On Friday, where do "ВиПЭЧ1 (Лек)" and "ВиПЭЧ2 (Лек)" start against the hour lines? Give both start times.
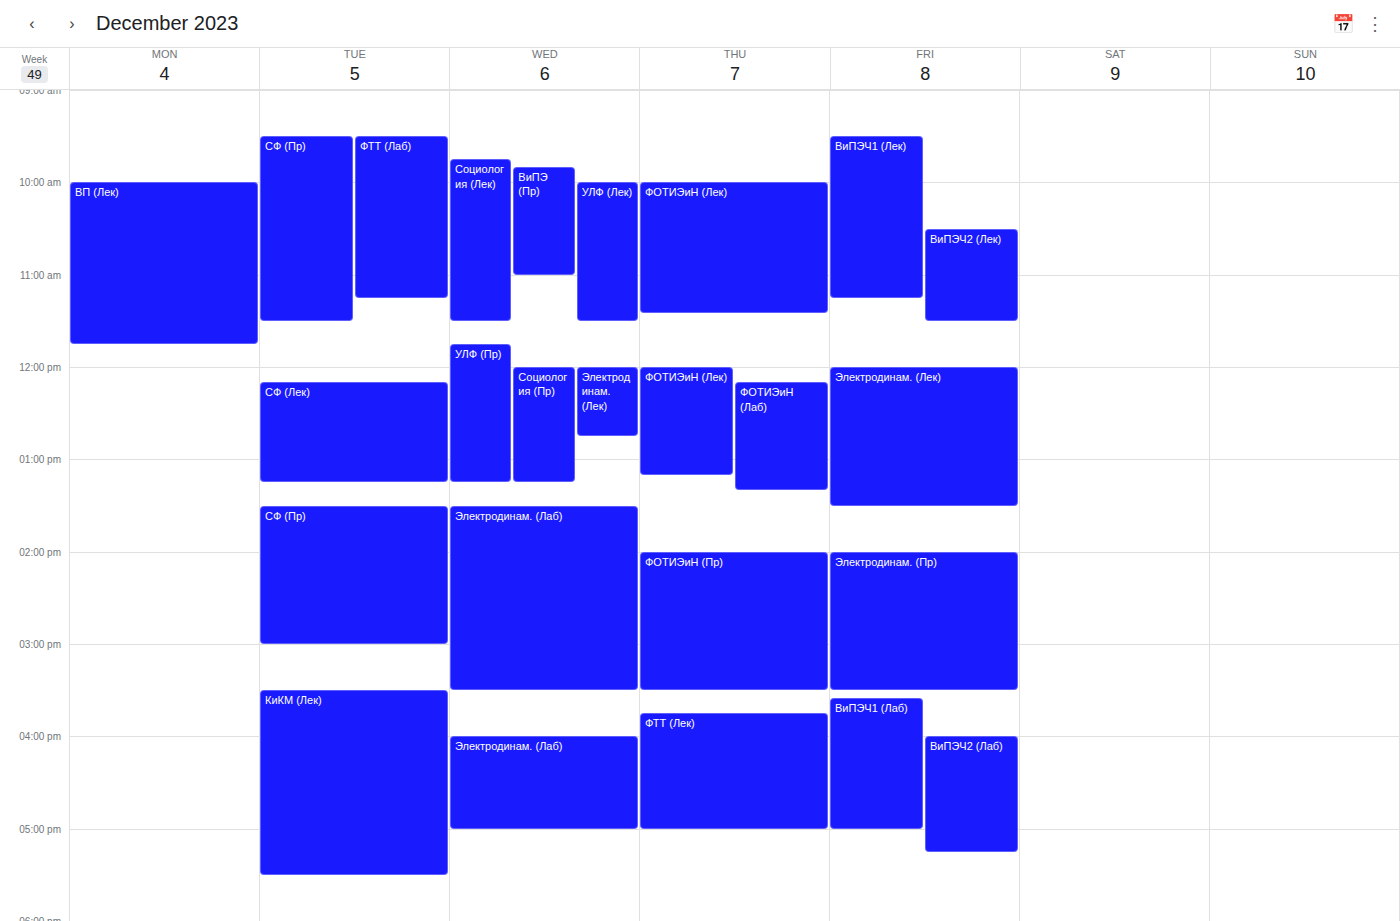
"ВиПЭЧ1 (Лек)": 09:30, halfway between the 09:00 and 10:00 lines. "ВиПЭЧ2 (Лек)": 10:30, halfway between the 10:00 and 11:00 lines.